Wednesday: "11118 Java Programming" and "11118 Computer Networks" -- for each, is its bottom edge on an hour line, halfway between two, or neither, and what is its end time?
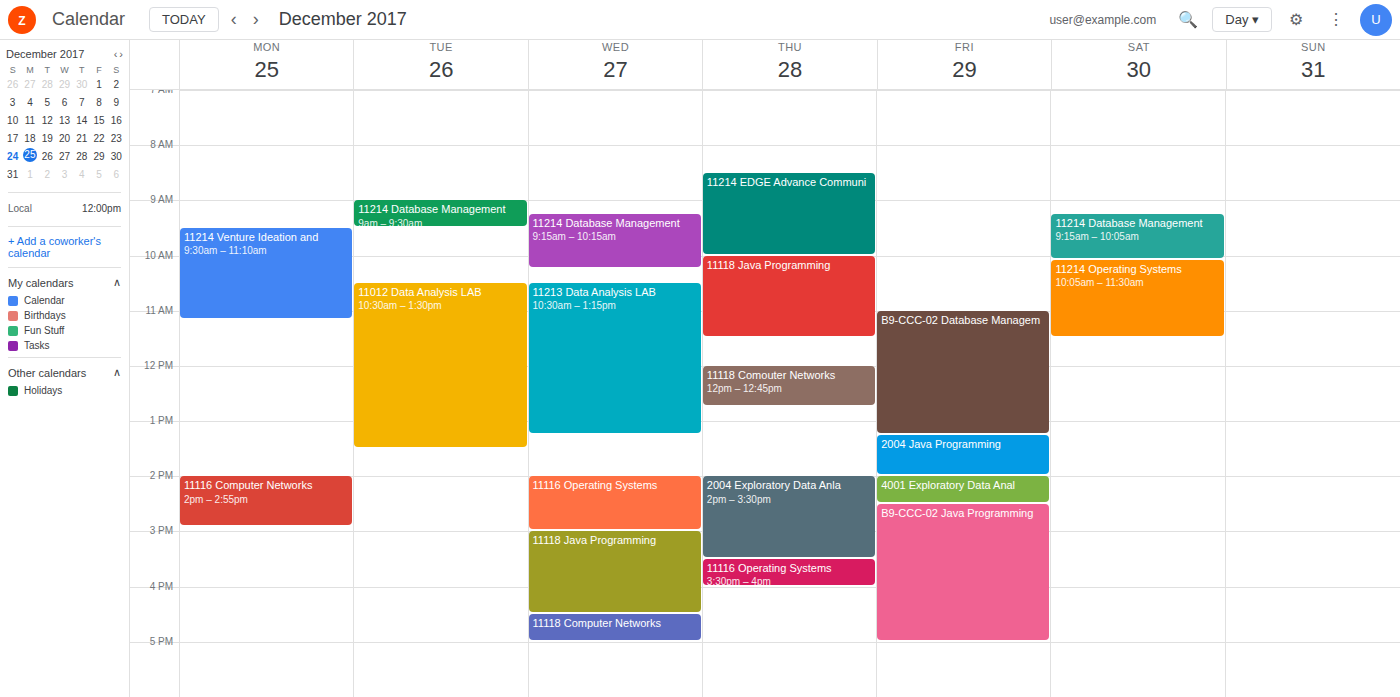
"11118 Java Programming": 16:30, halfway between the 16:00 and 17:00 lines. "11118 Computer Networks": 17:00, exactly on the 17:00 line.